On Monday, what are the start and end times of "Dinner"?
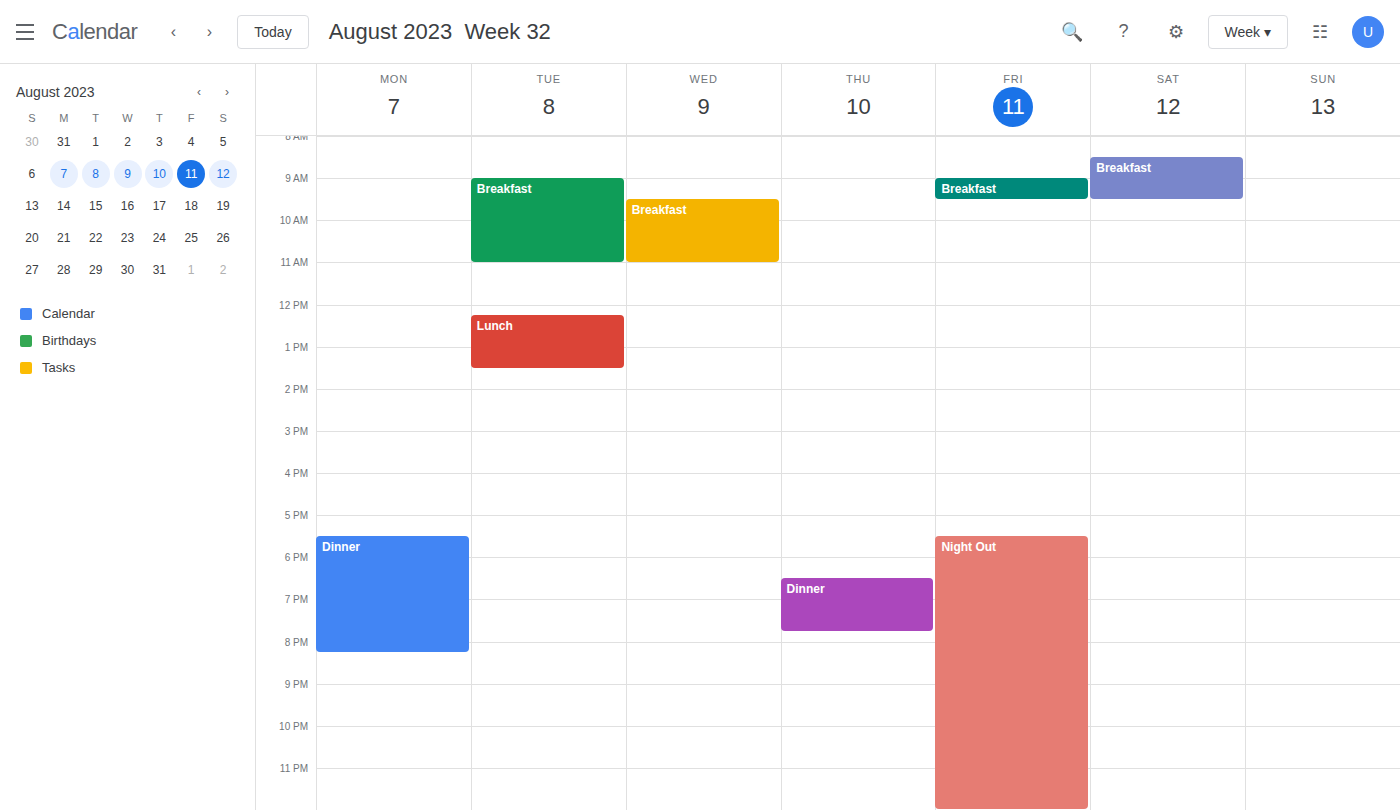
5:30 PM to 8:15 PM